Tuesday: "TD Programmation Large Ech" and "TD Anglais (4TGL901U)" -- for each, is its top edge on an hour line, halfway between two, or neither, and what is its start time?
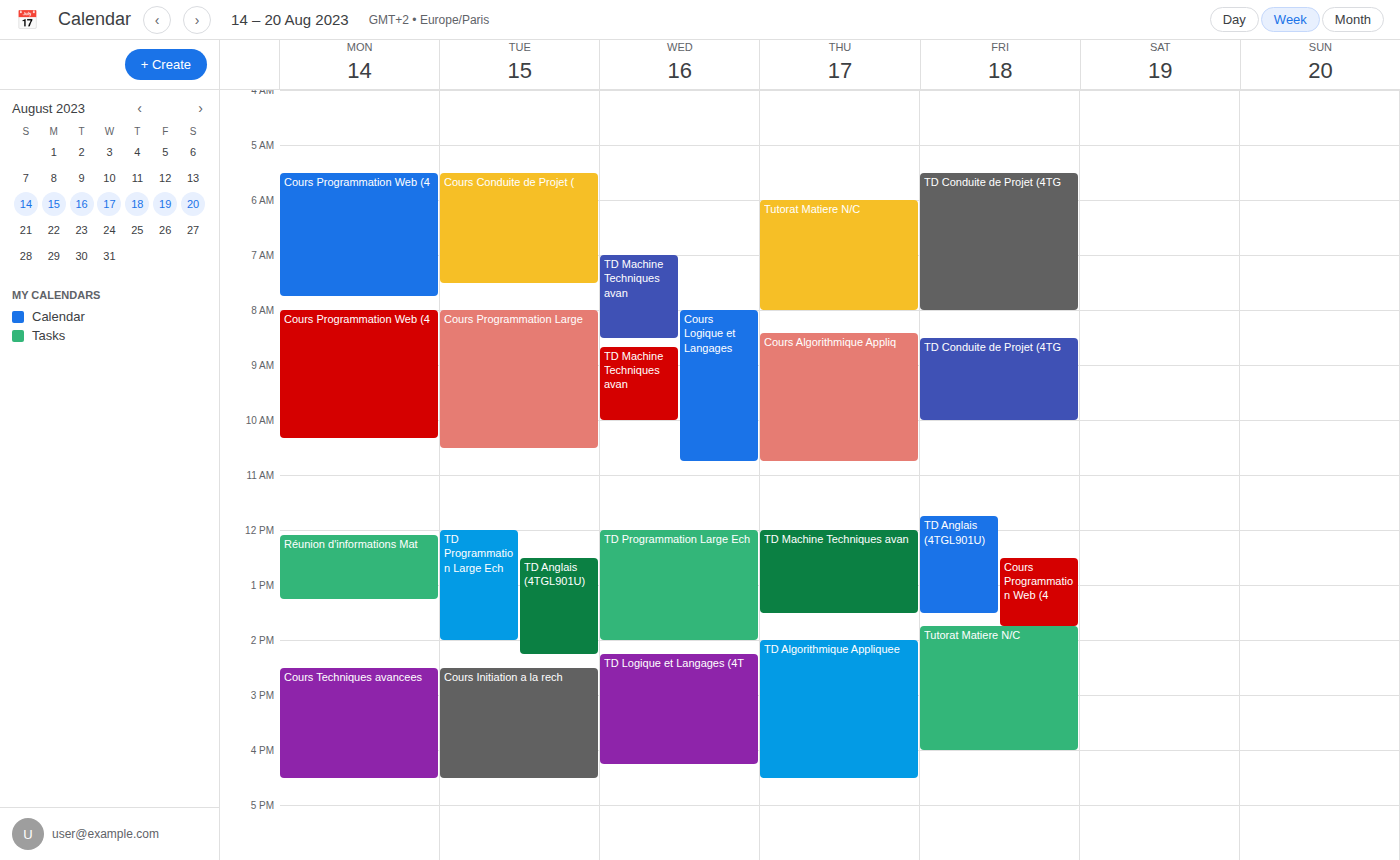
"TD Programmation Large Ech": 12:00, exactly on the 12:00 line. "TD Anglais (4TGL901U)": 12:30, halfway between the 12:00 and 13:00 lines.